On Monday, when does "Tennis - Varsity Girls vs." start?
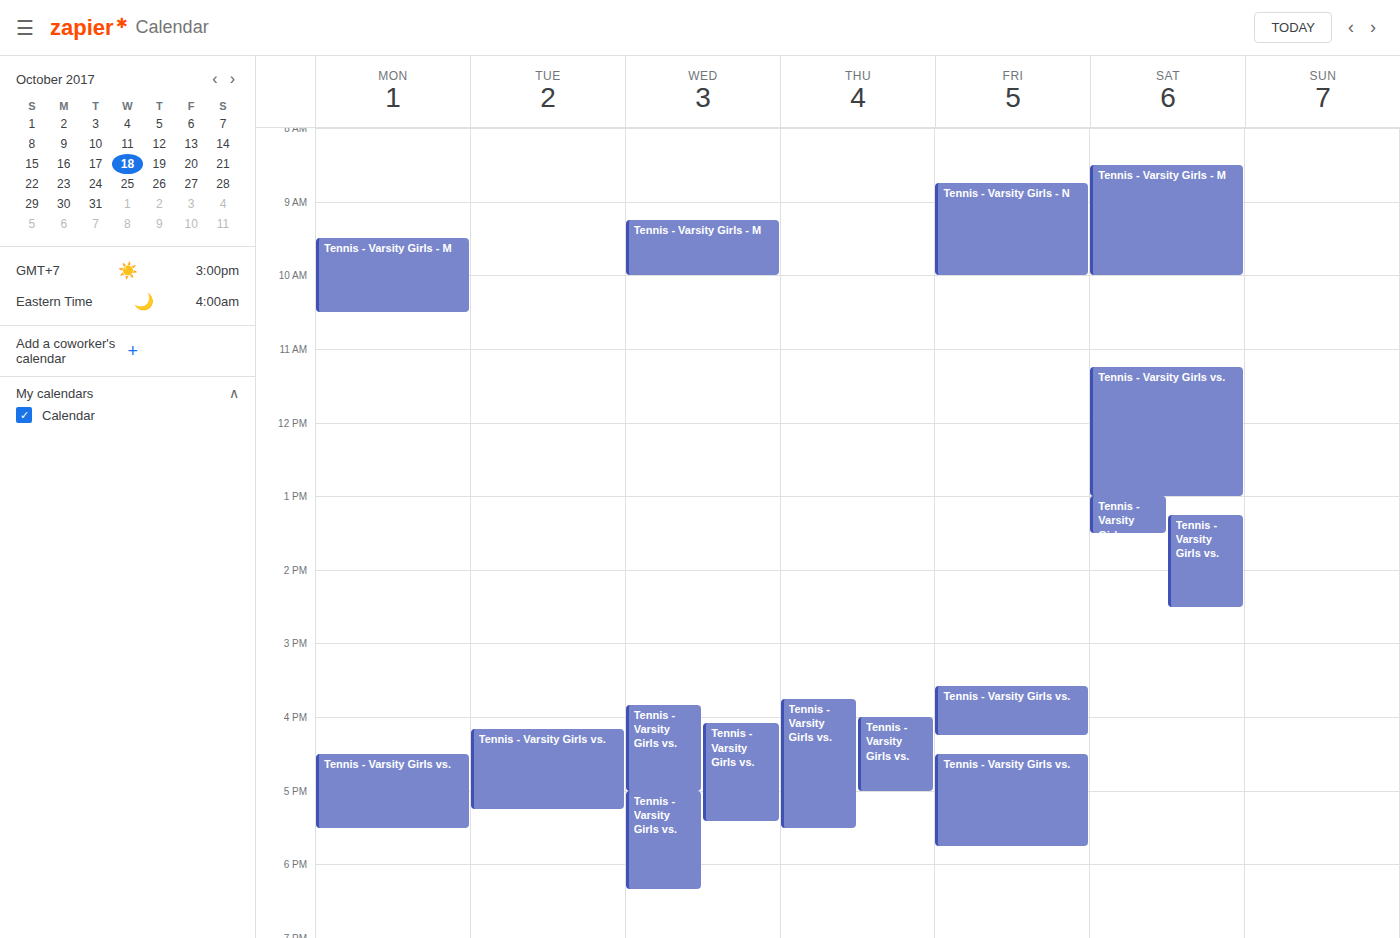
4:30 PM